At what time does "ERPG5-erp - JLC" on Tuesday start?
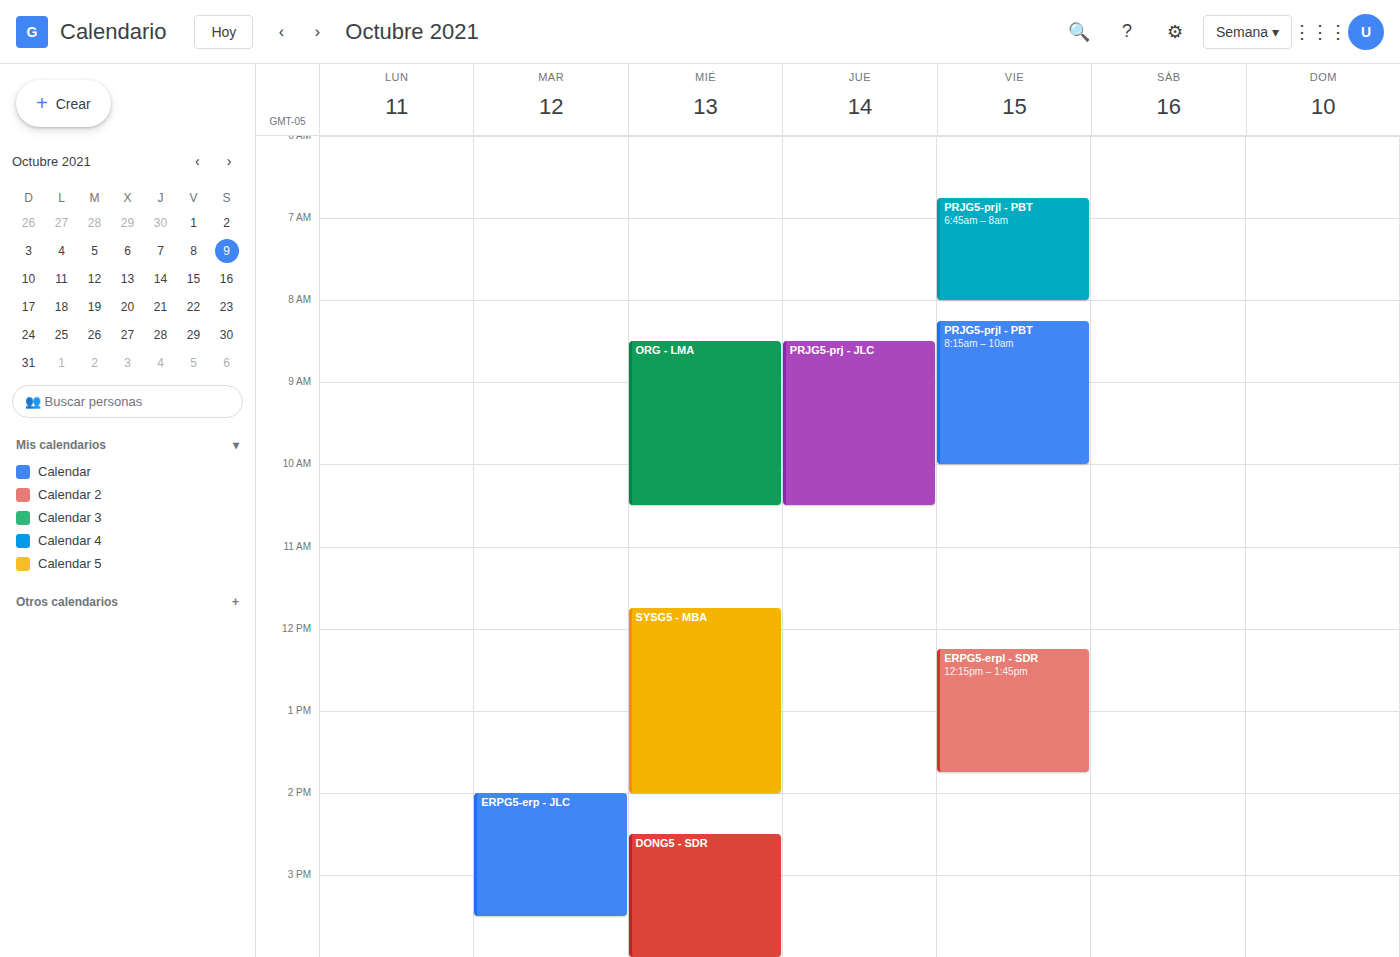
2:00 PM